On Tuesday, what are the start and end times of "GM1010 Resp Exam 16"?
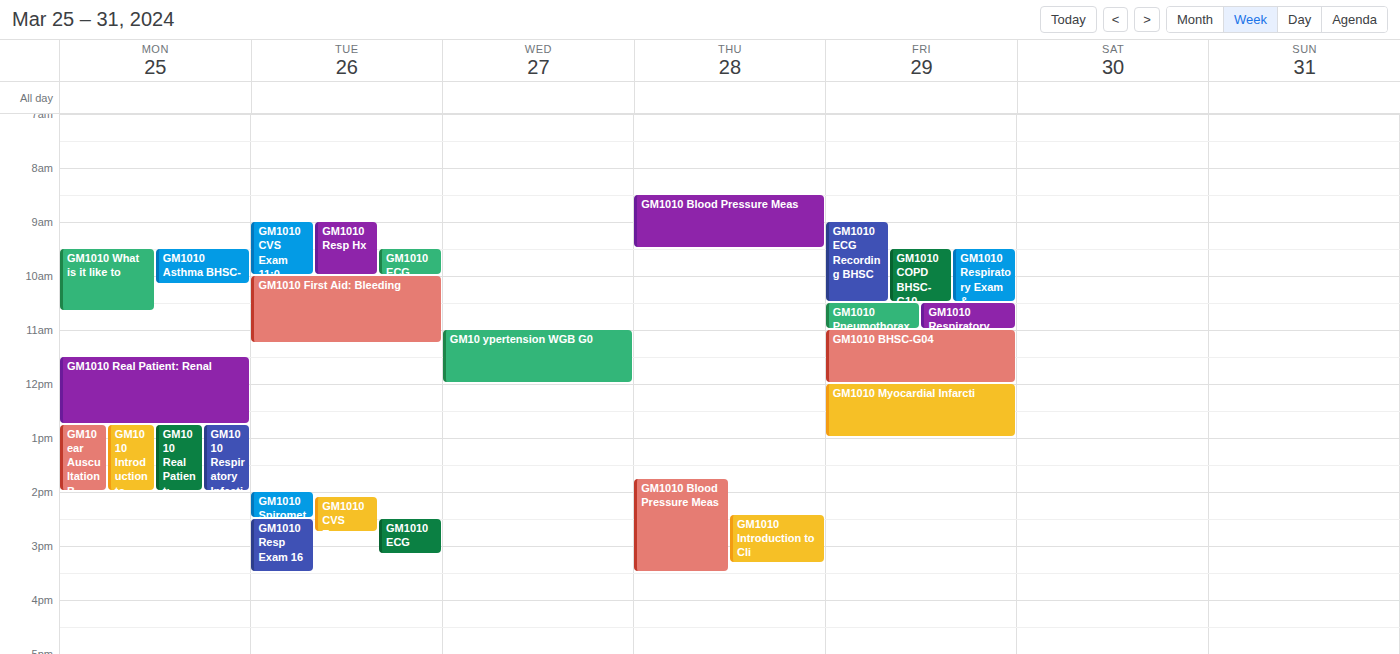
2:30 PM to 3:30 PM